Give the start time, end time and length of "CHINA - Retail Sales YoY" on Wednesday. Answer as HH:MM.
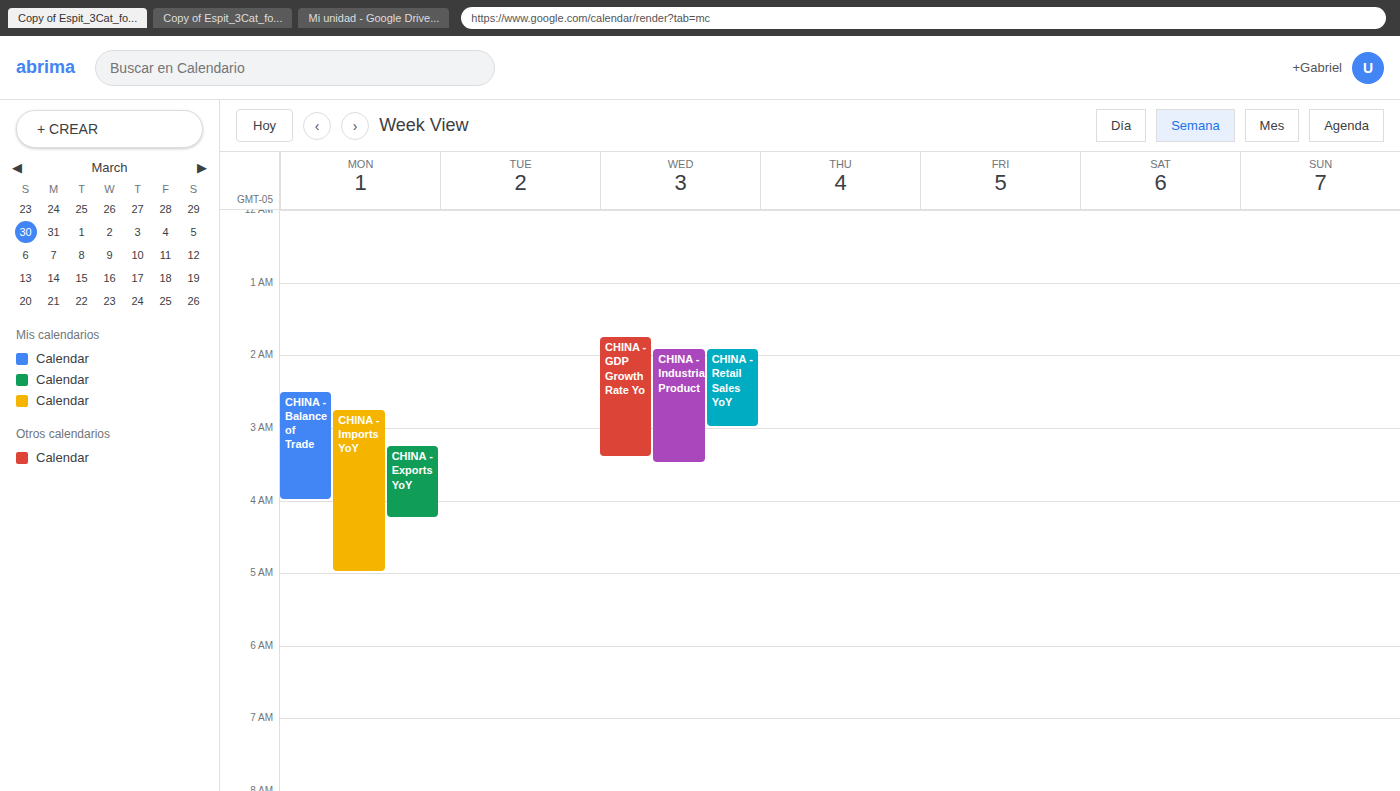
01:55 to 03:00, 1 hour 5 minutes